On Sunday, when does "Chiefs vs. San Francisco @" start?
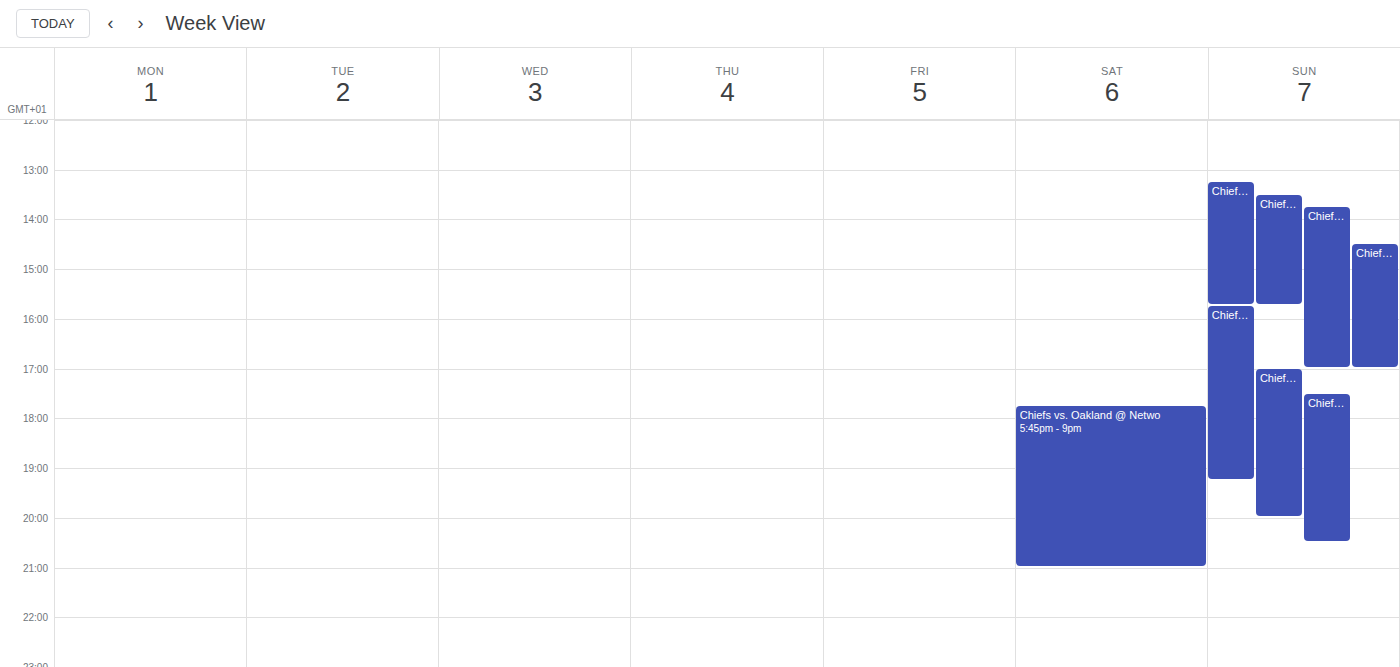
5:30 PM